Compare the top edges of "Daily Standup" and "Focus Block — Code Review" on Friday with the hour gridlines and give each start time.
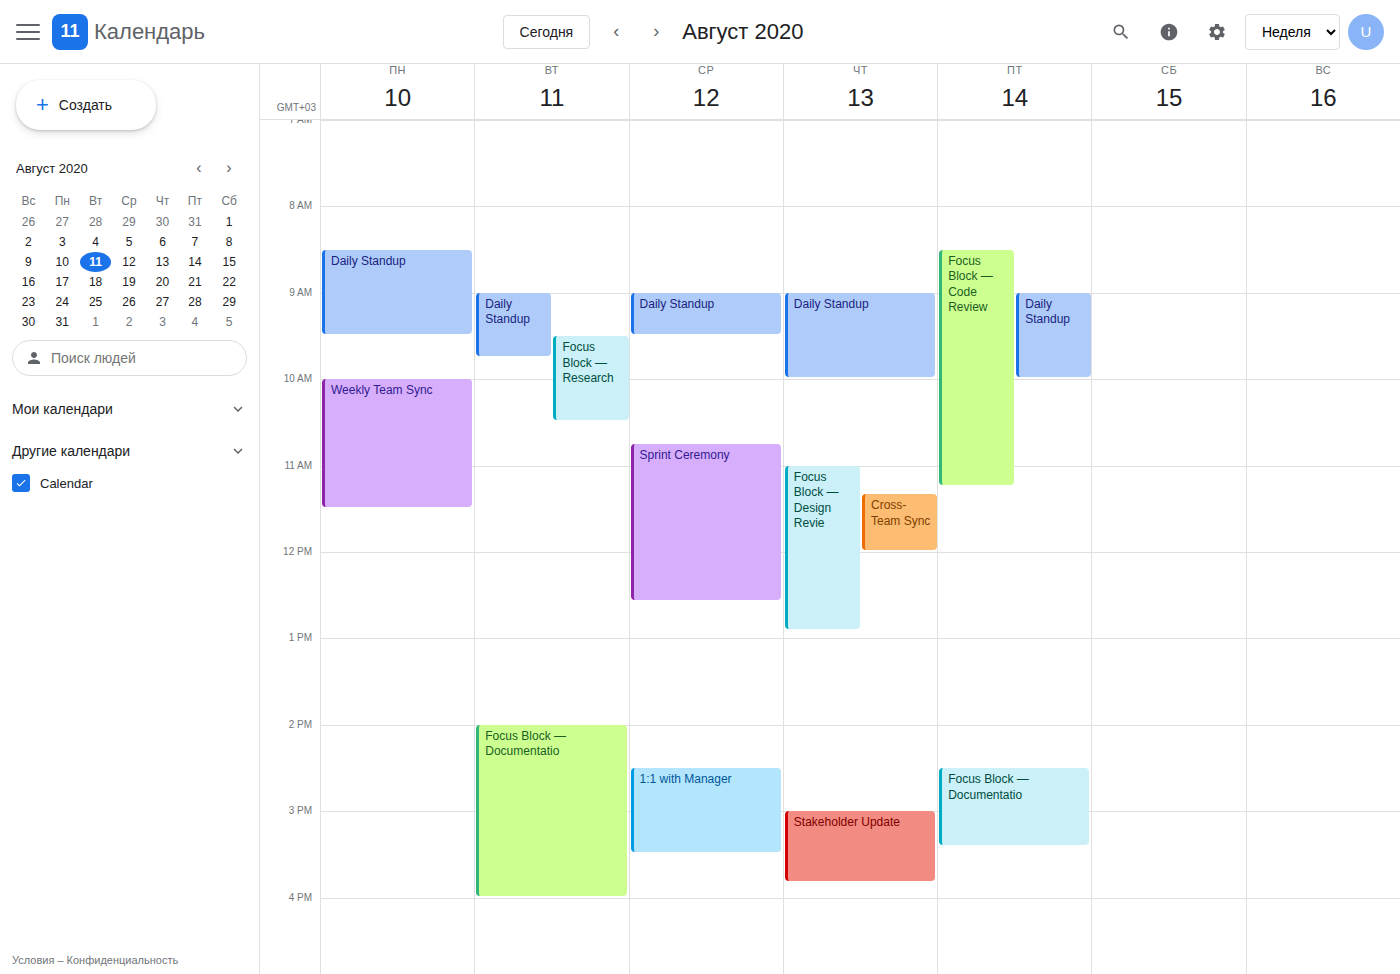
"Daily Standup": 9:00 AM, exactly on the 9 AM line. "Focus Block — Code Review": 8:30 AM, halfway between the 8 AM and 9 AM lines.